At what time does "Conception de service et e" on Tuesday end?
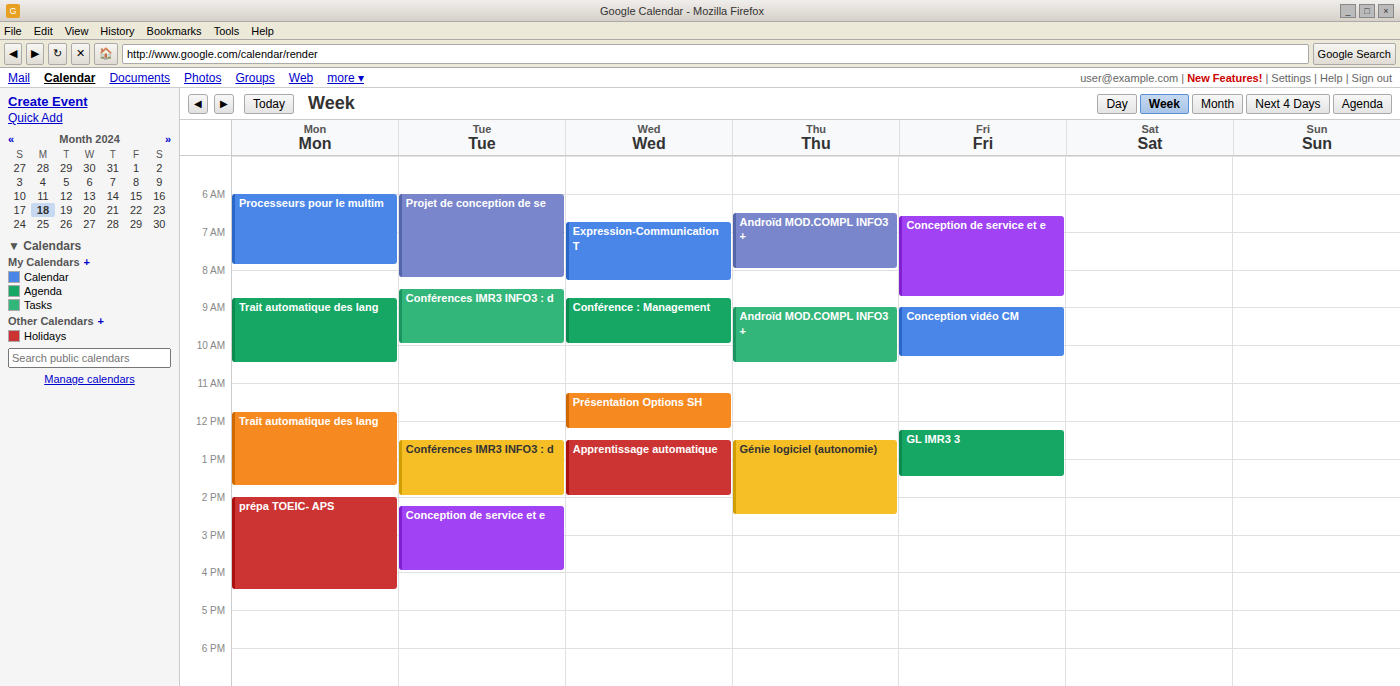
4:00 PM